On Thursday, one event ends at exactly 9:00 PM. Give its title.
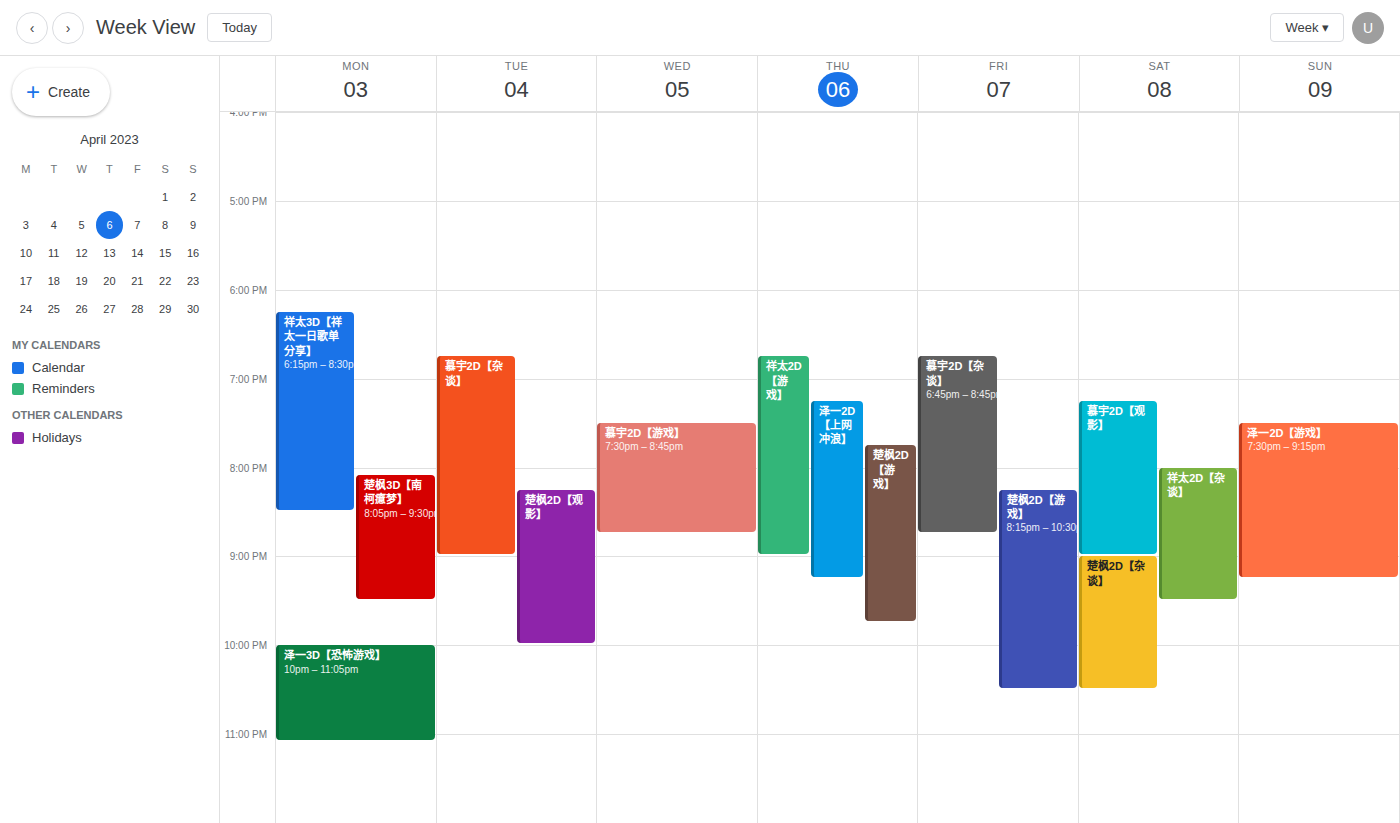
"祥太2D【游戏】"